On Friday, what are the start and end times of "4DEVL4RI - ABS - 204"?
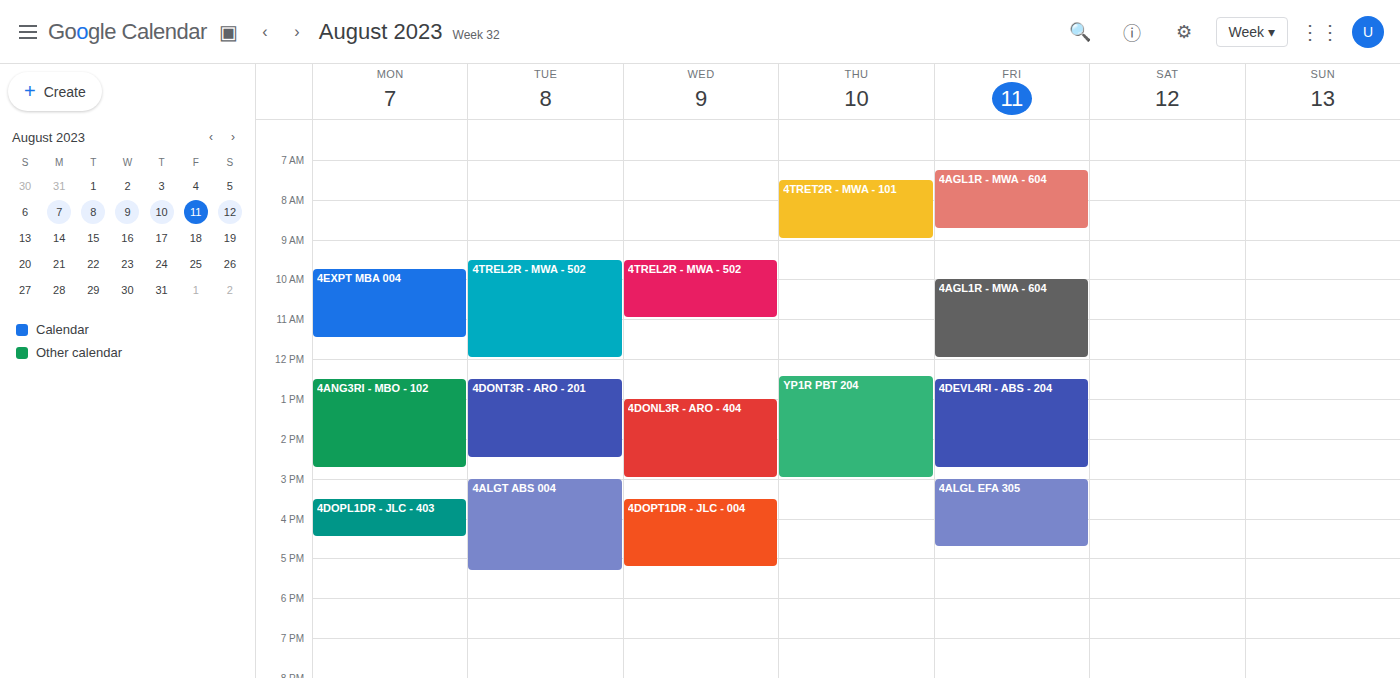
12:30 PM to 2:45 PM